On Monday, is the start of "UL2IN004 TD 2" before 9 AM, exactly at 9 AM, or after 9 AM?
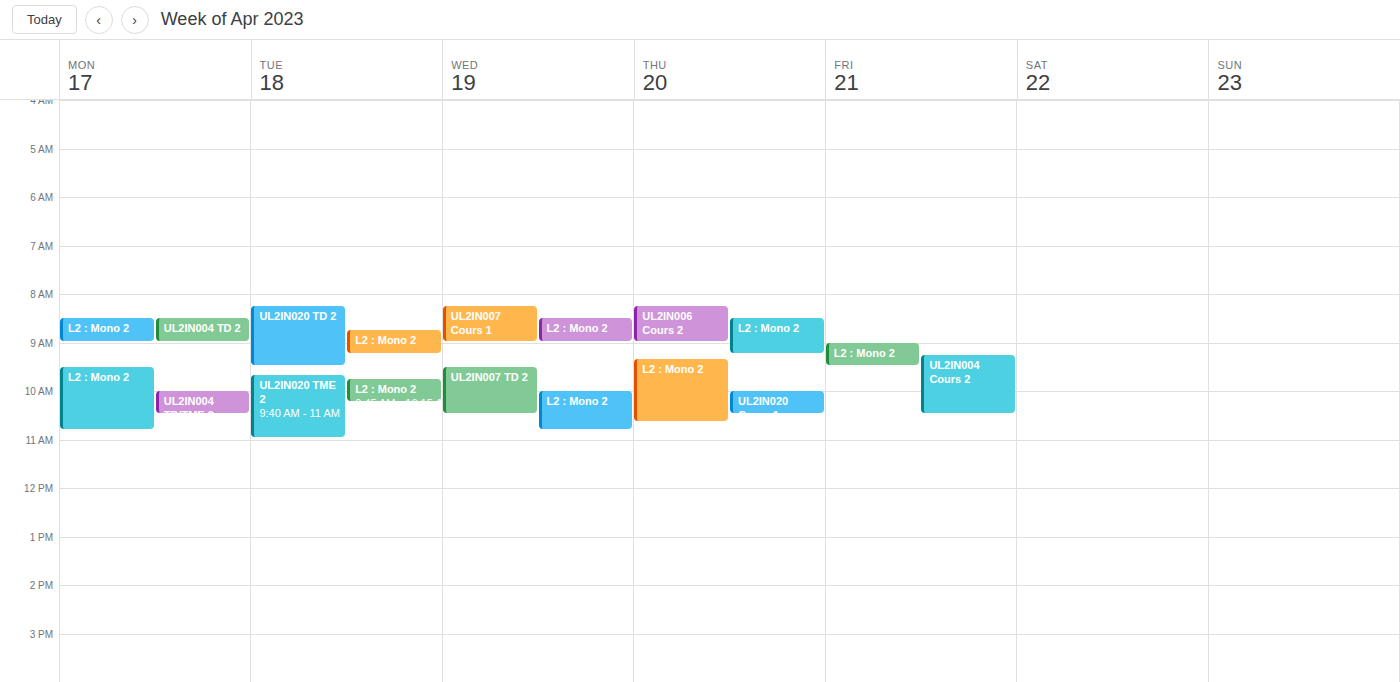
8:30 AM -- before 9 AM, 30 minutes above the 9 AM line.